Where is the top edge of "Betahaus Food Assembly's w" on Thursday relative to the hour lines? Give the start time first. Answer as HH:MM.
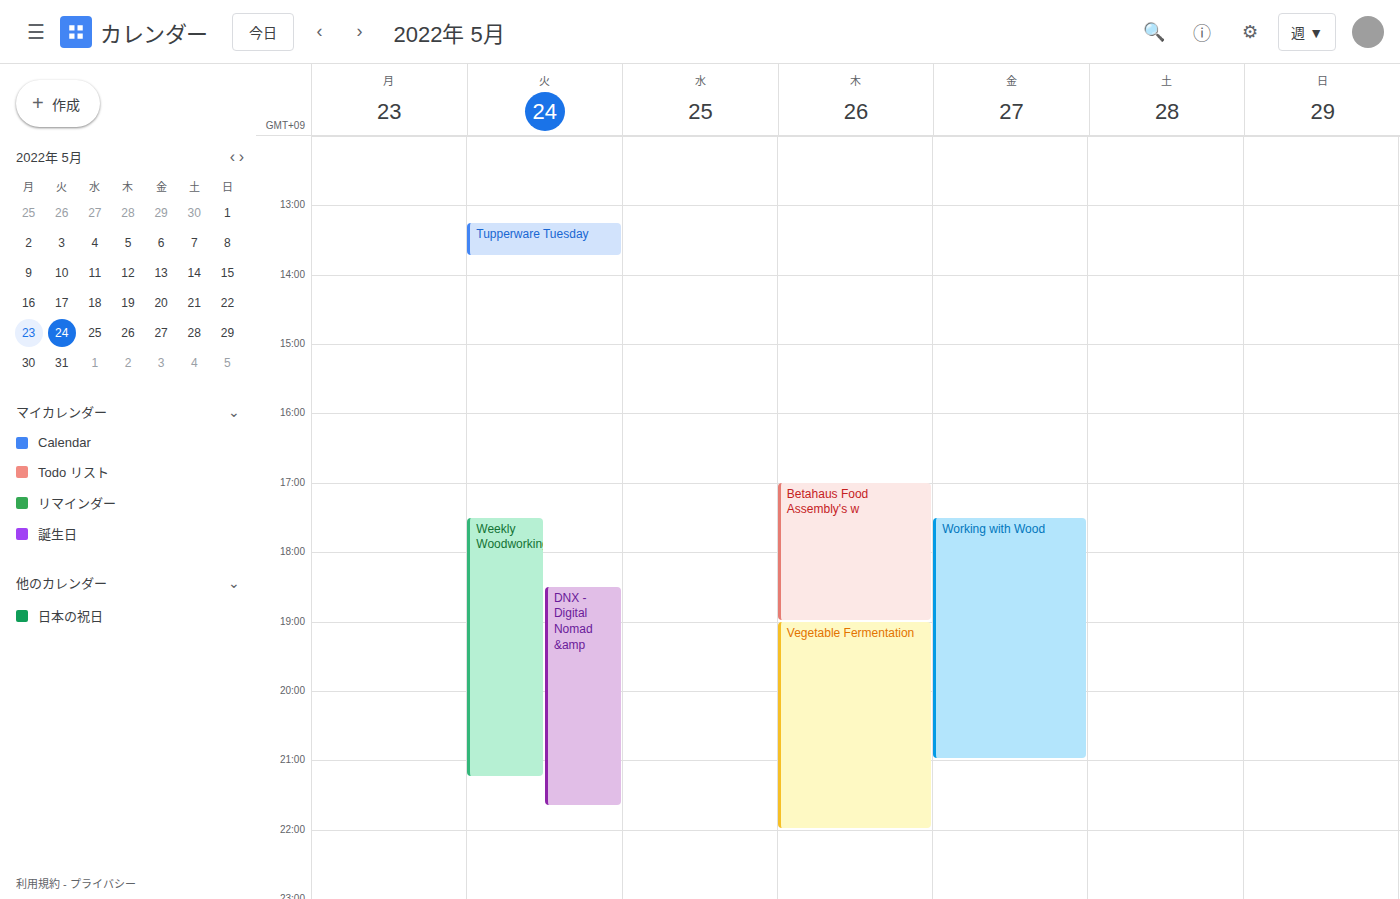
17:00 -- exactly on the 17:00 line.